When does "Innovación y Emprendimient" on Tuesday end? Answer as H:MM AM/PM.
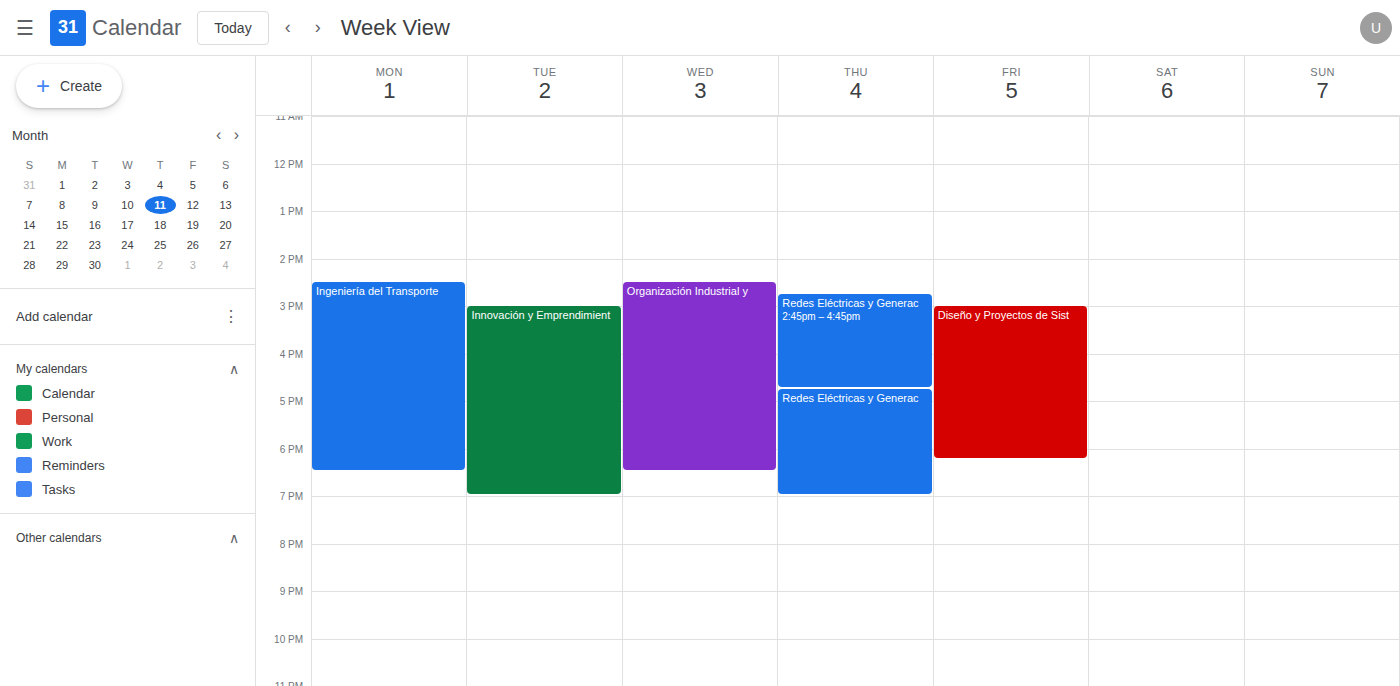
7:00 PM